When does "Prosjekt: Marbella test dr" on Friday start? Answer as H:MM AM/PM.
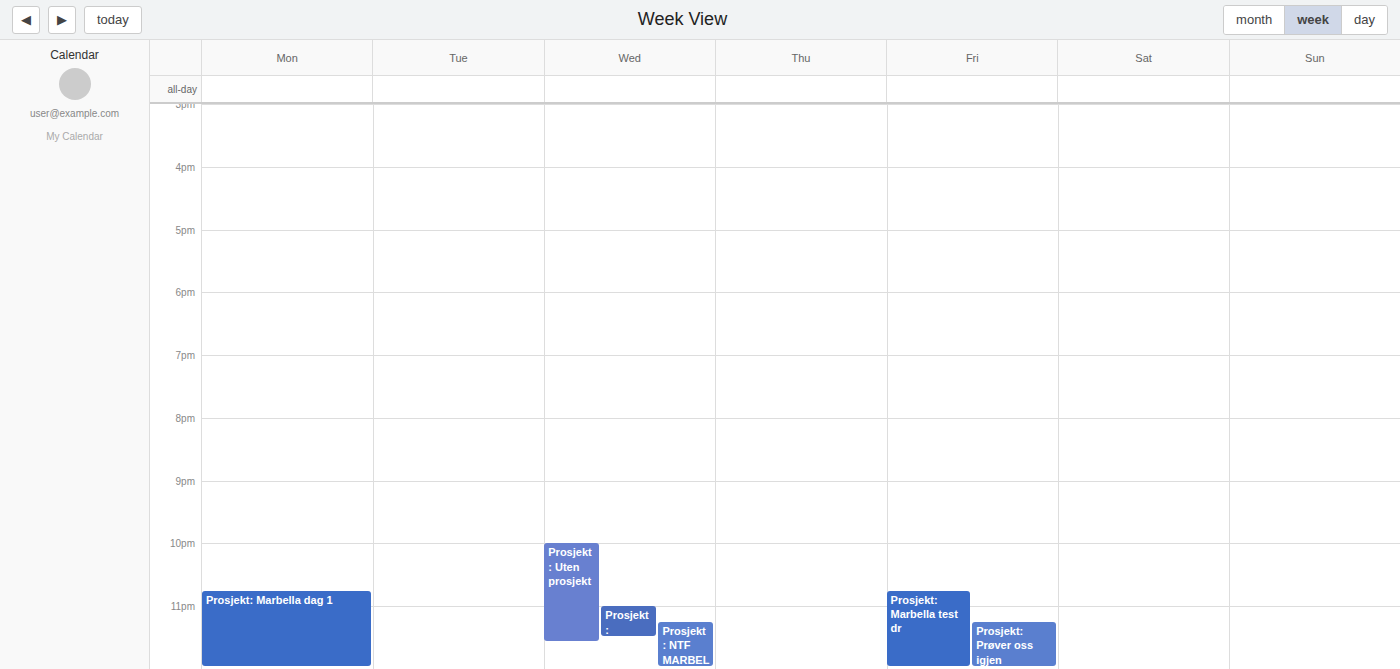
10:45 PM